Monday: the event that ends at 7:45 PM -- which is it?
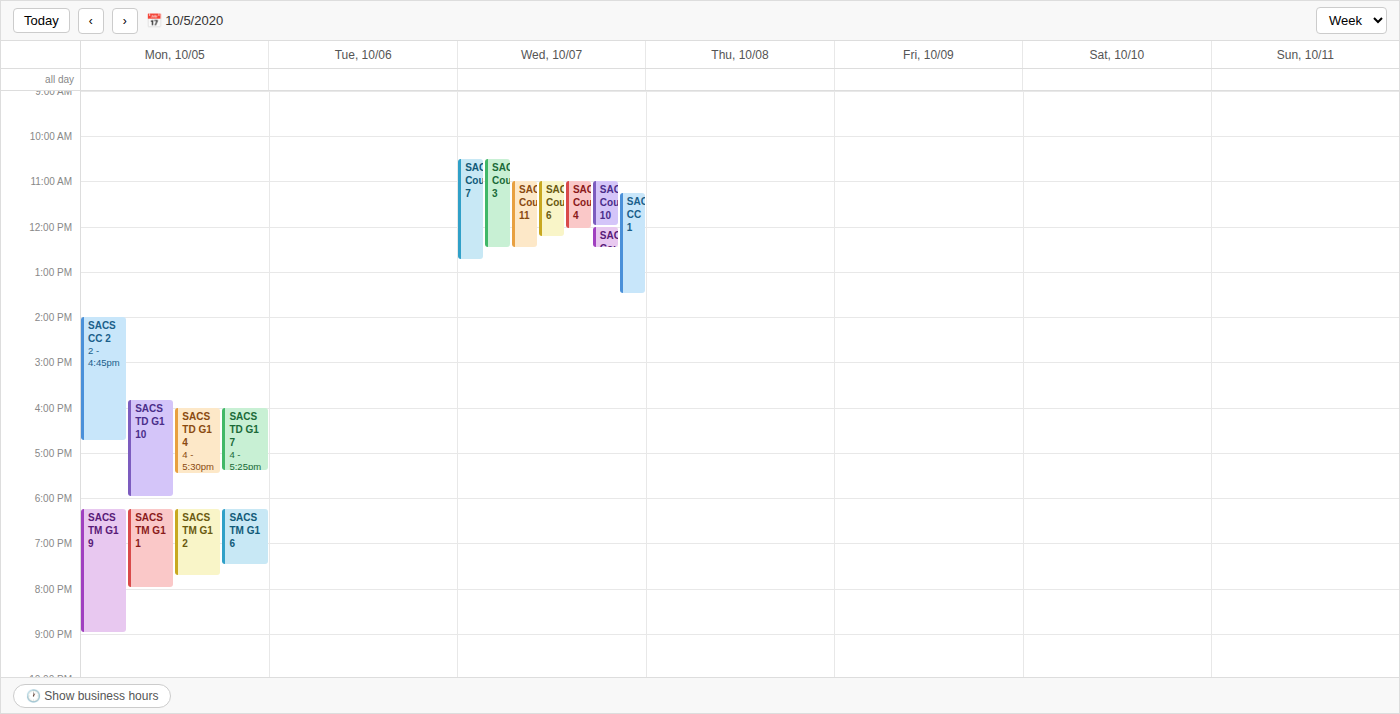
"SACS TM G1 2"